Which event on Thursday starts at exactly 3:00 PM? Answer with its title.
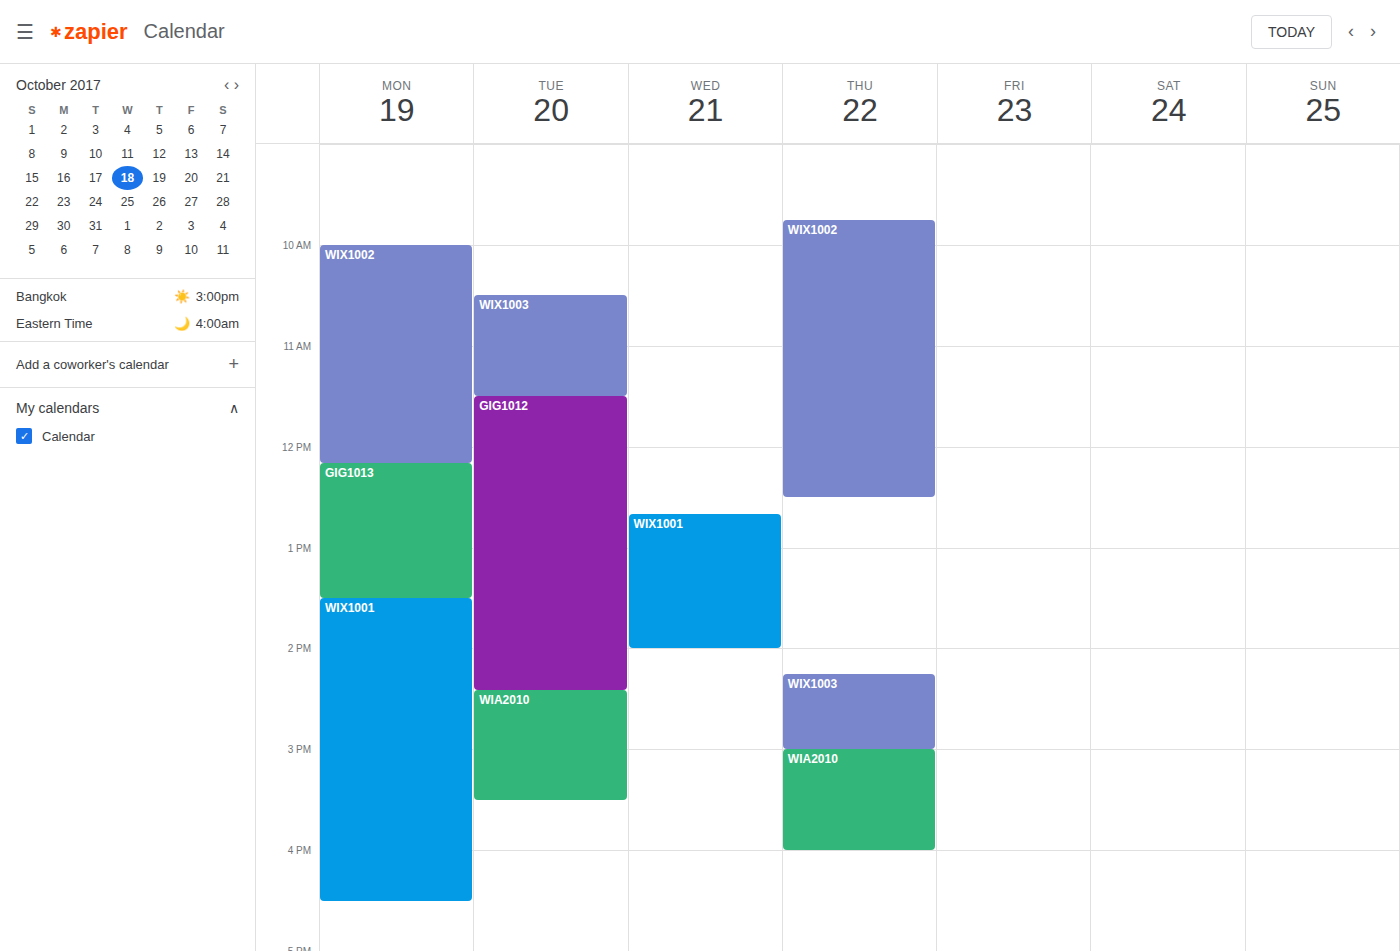
"WIA2010"